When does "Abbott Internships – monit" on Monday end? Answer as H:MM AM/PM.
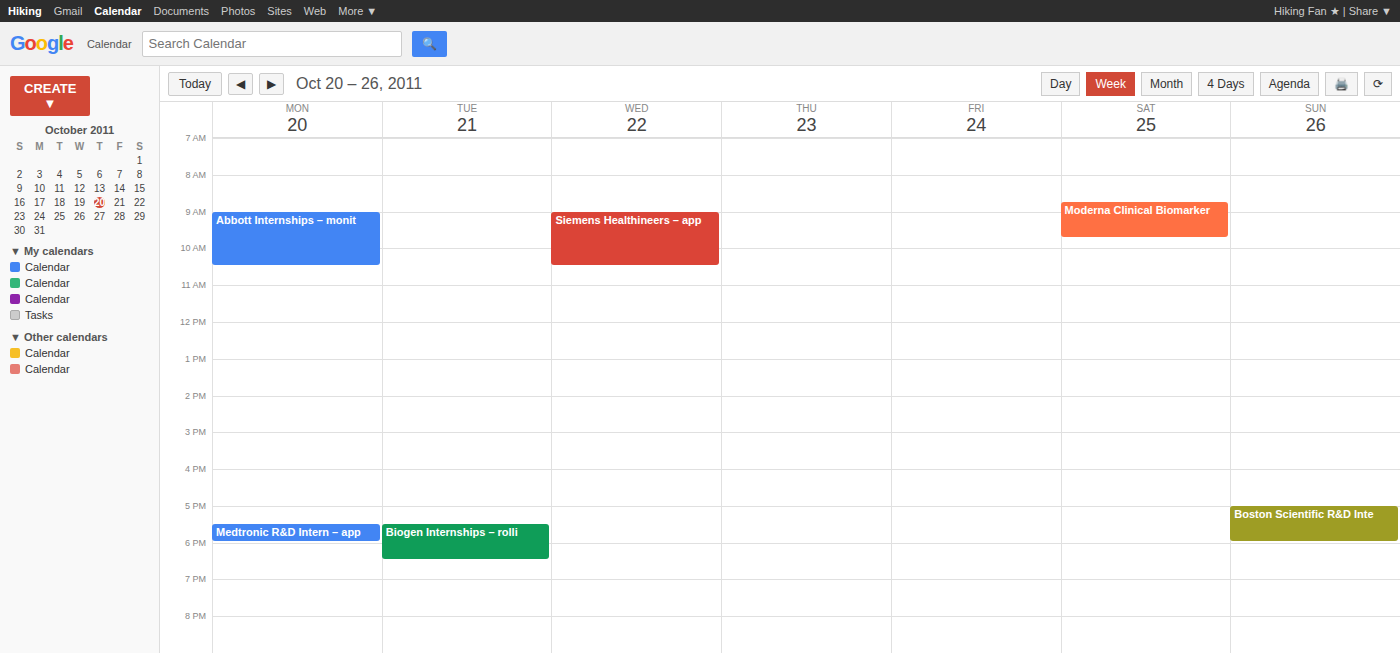
10:30 AM